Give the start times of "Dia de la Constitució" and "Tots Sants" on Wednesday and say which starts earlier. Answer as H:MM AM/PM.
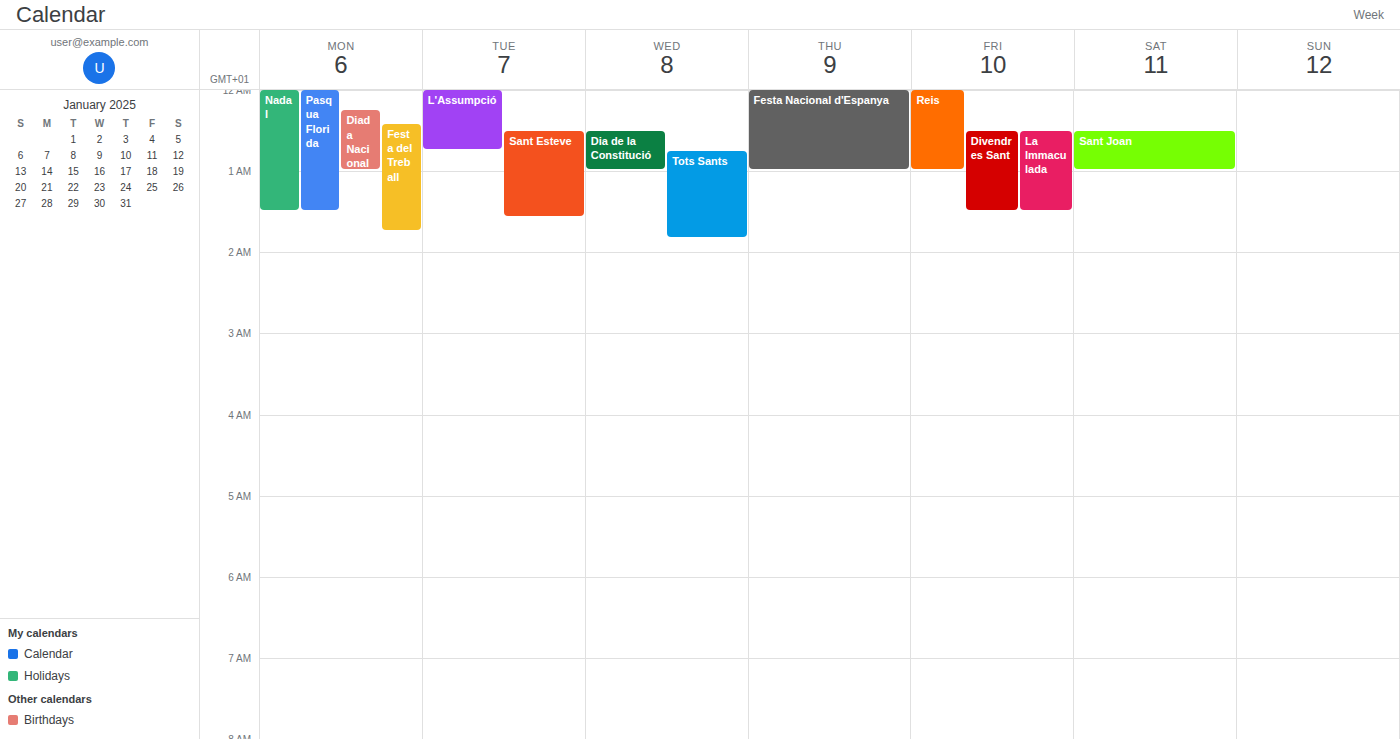
"Dia de la Constitució" 12:30 AM; "Tots Sants" 12:45 AM.